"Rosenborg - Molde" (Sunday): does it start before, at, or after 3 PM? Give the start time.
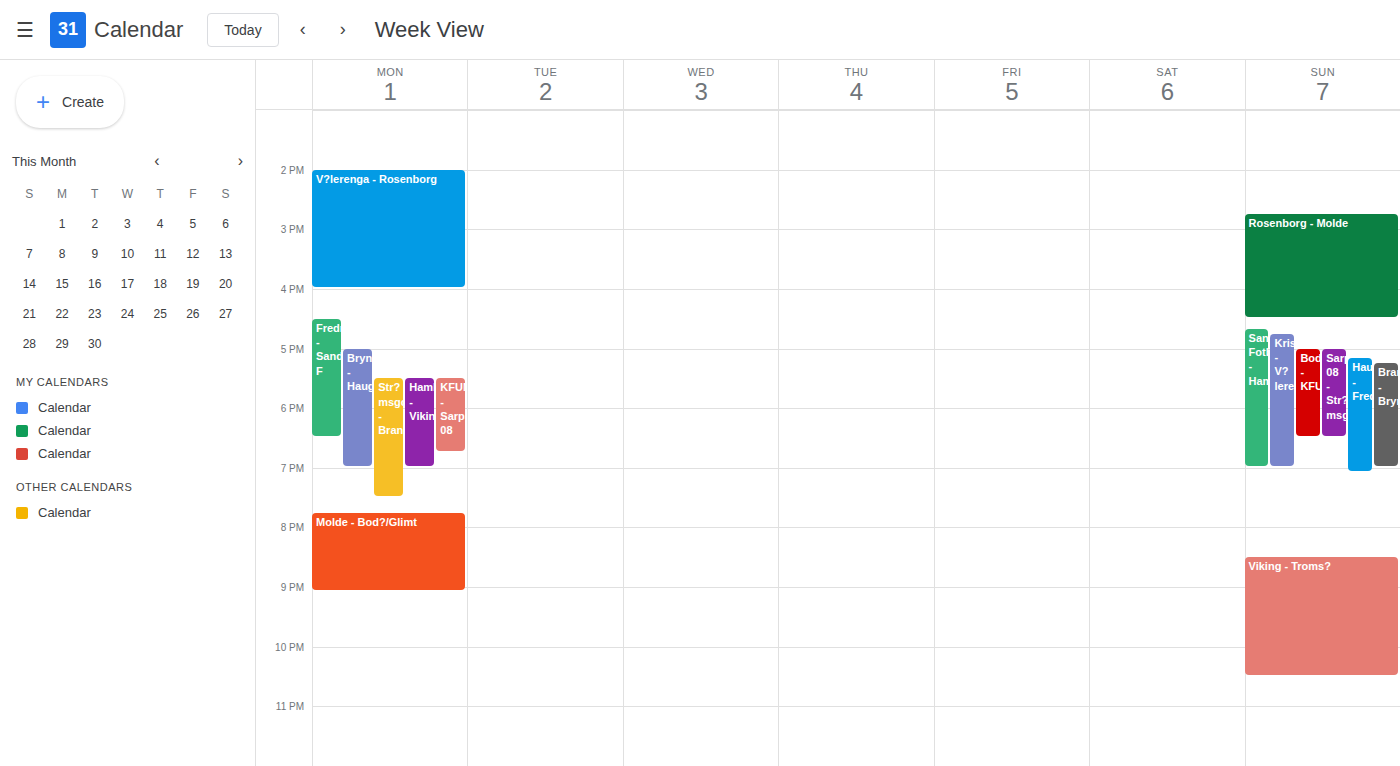
2:45 PM -- before 3 PM, 15 minutes above the 3 PM line.